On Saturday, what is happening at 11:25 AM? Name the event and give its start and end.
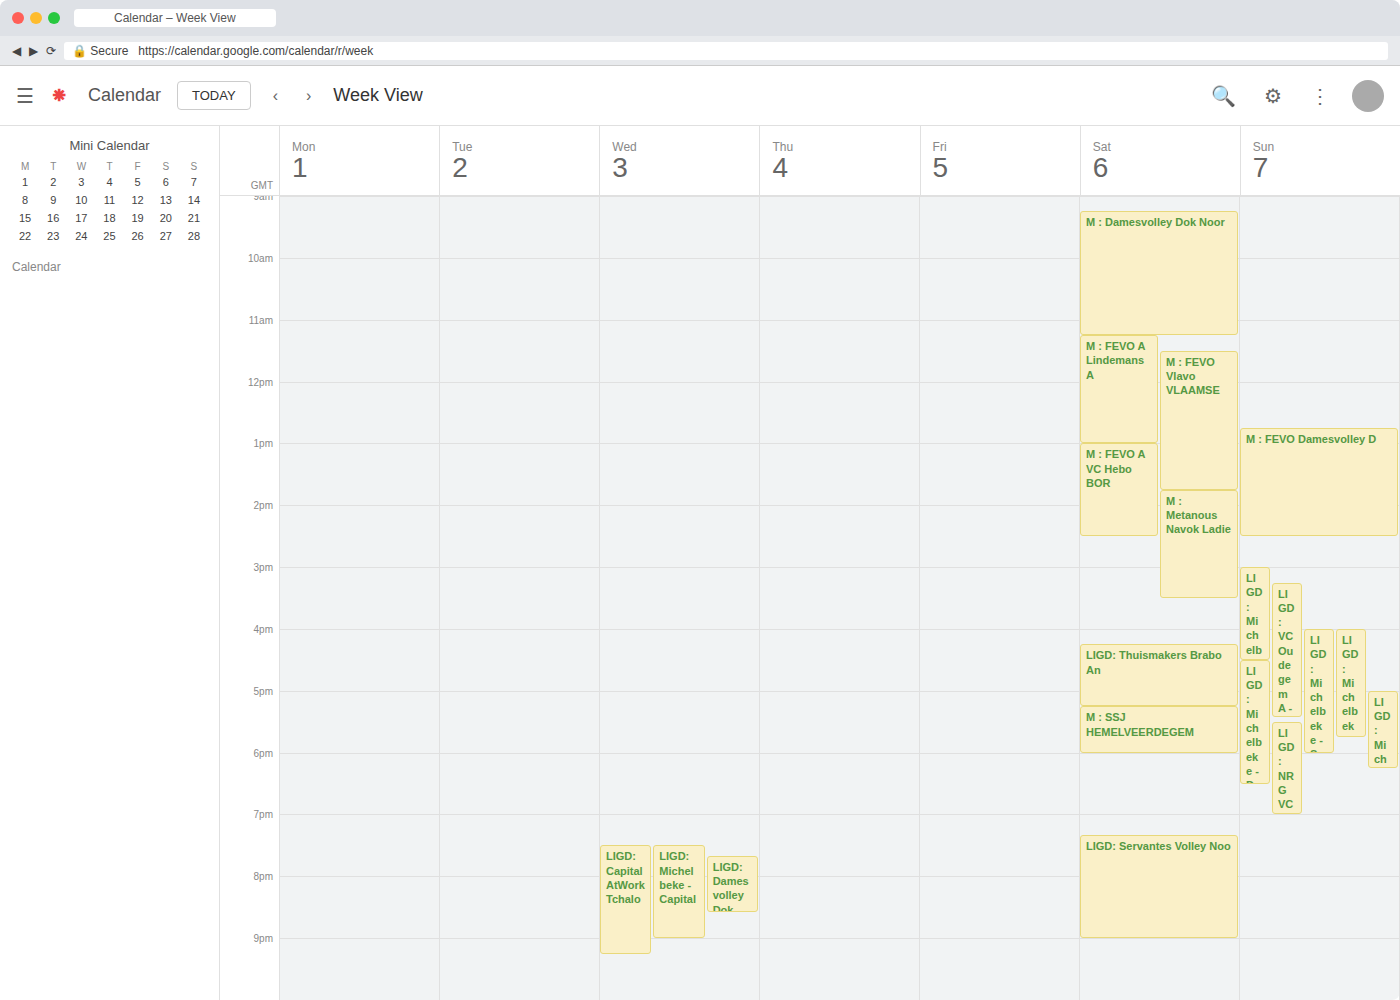
"M : FEVO A Lindemans A", 11:15 AM to 1:00 PM